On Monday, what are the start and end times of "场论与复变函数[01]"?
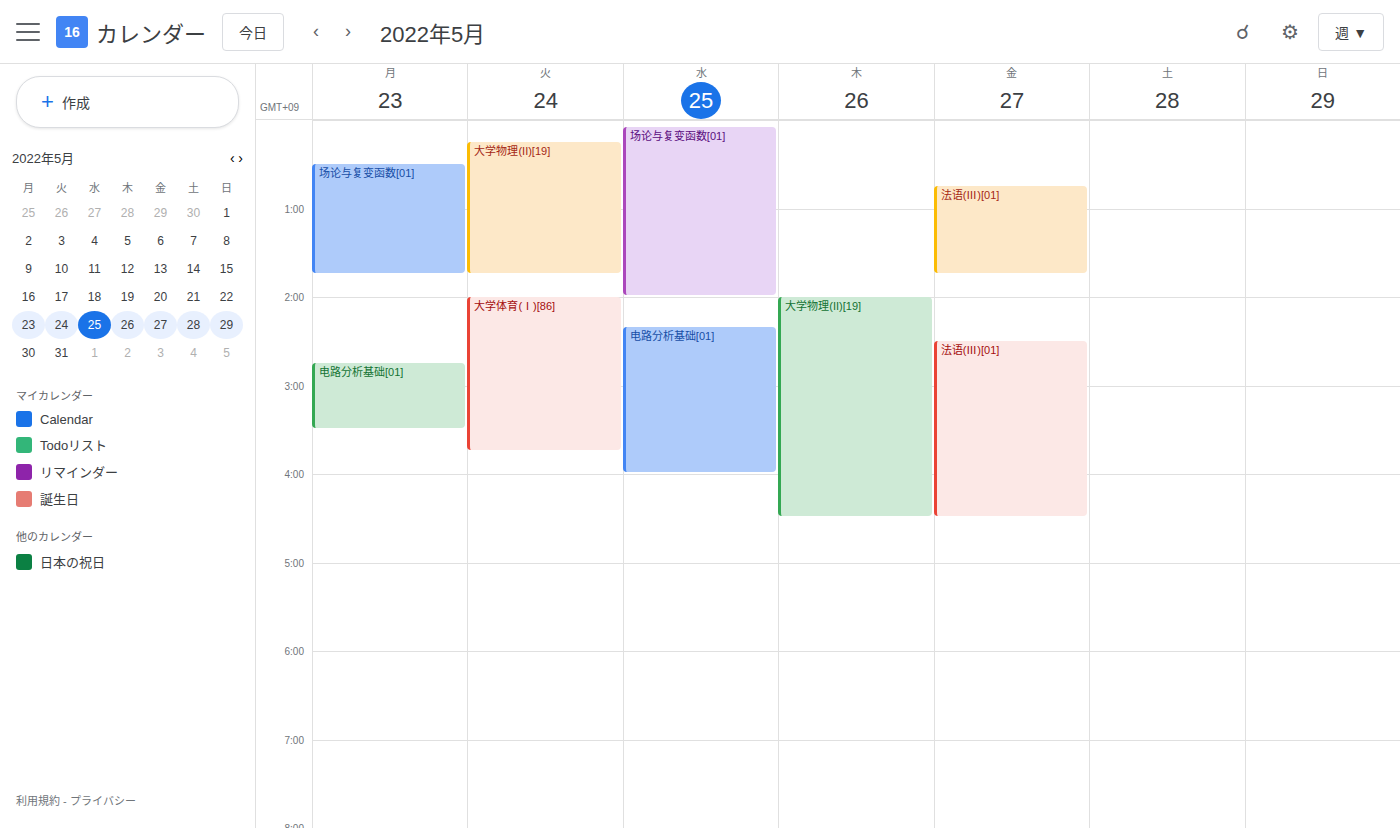
12:30 AM to 1:45 AM